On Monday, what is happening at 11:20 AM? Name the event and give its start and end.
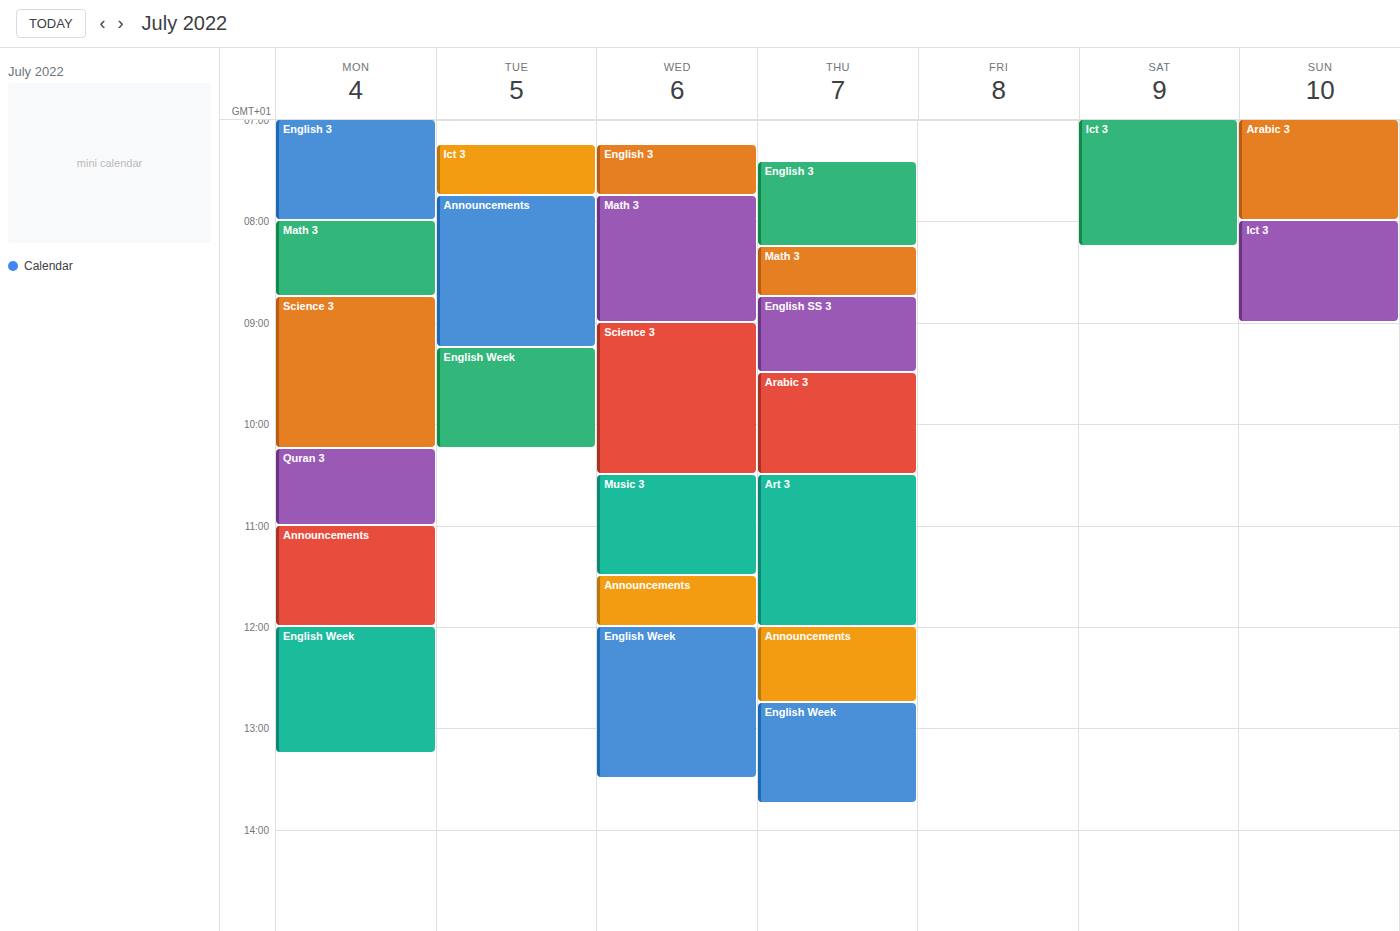
"Announcements", 11:00 AM to 12:00 PM